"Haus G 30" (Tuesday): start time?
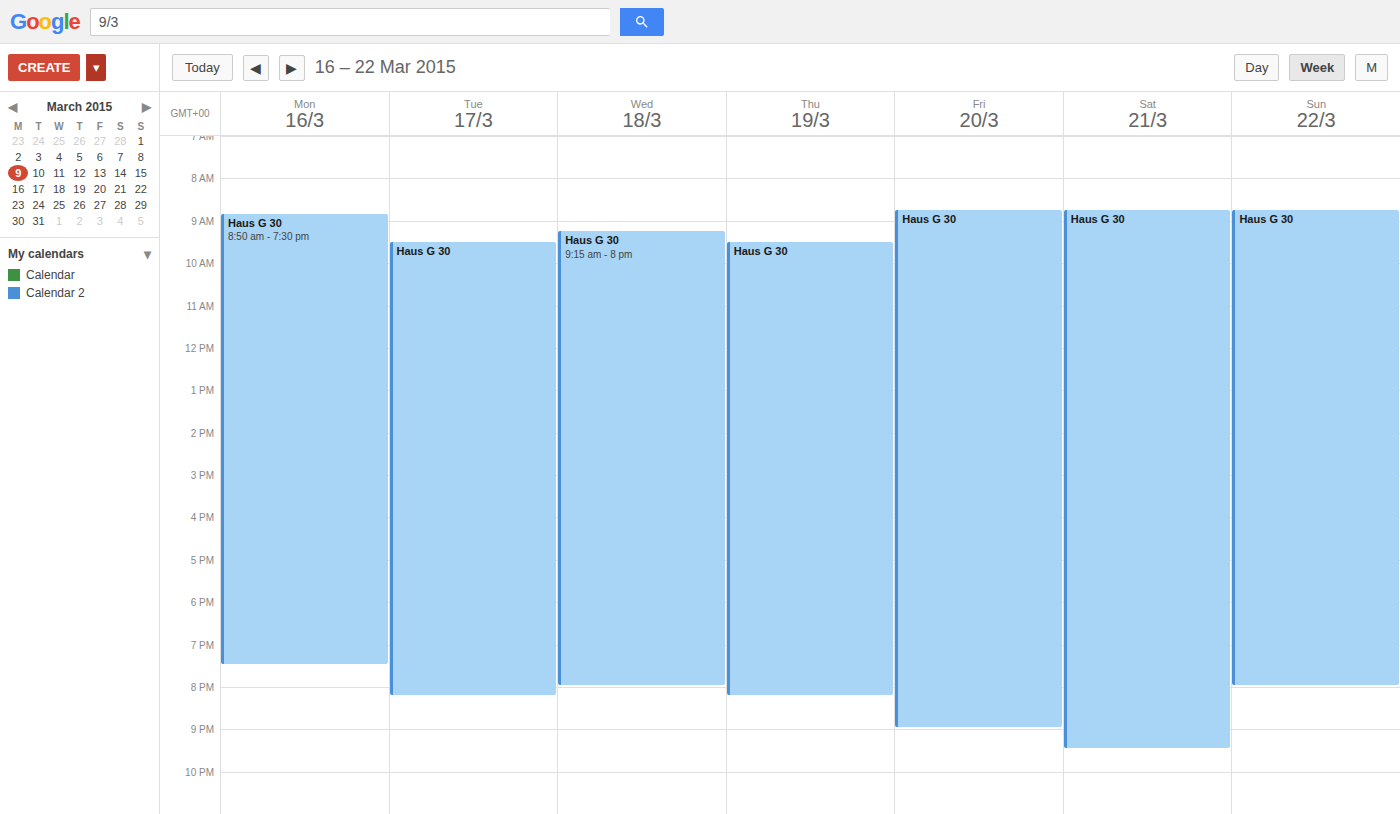
09:30